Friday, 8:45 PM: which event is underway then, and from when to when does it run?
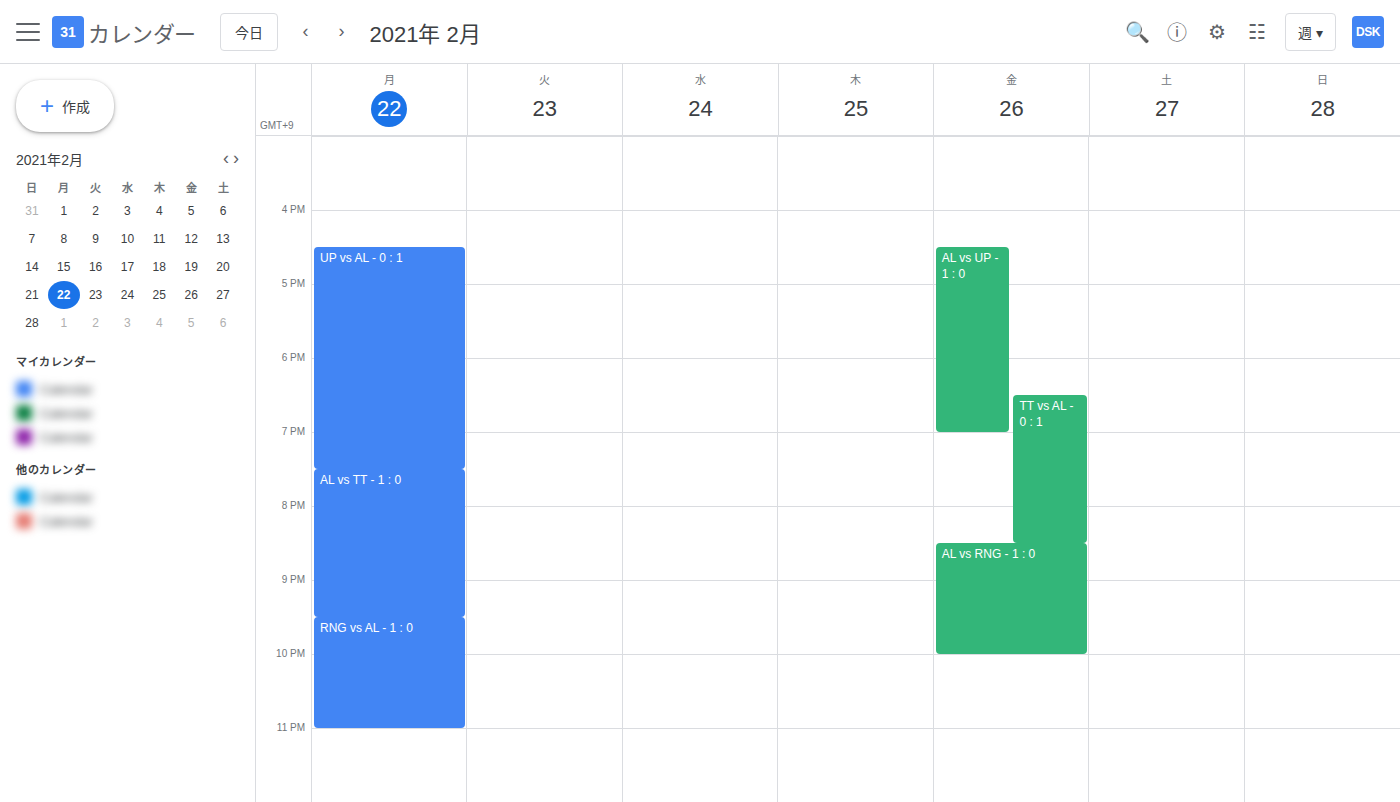
"AL vs RNG - 1 : 0", 8:30 PM to 10:00 PM